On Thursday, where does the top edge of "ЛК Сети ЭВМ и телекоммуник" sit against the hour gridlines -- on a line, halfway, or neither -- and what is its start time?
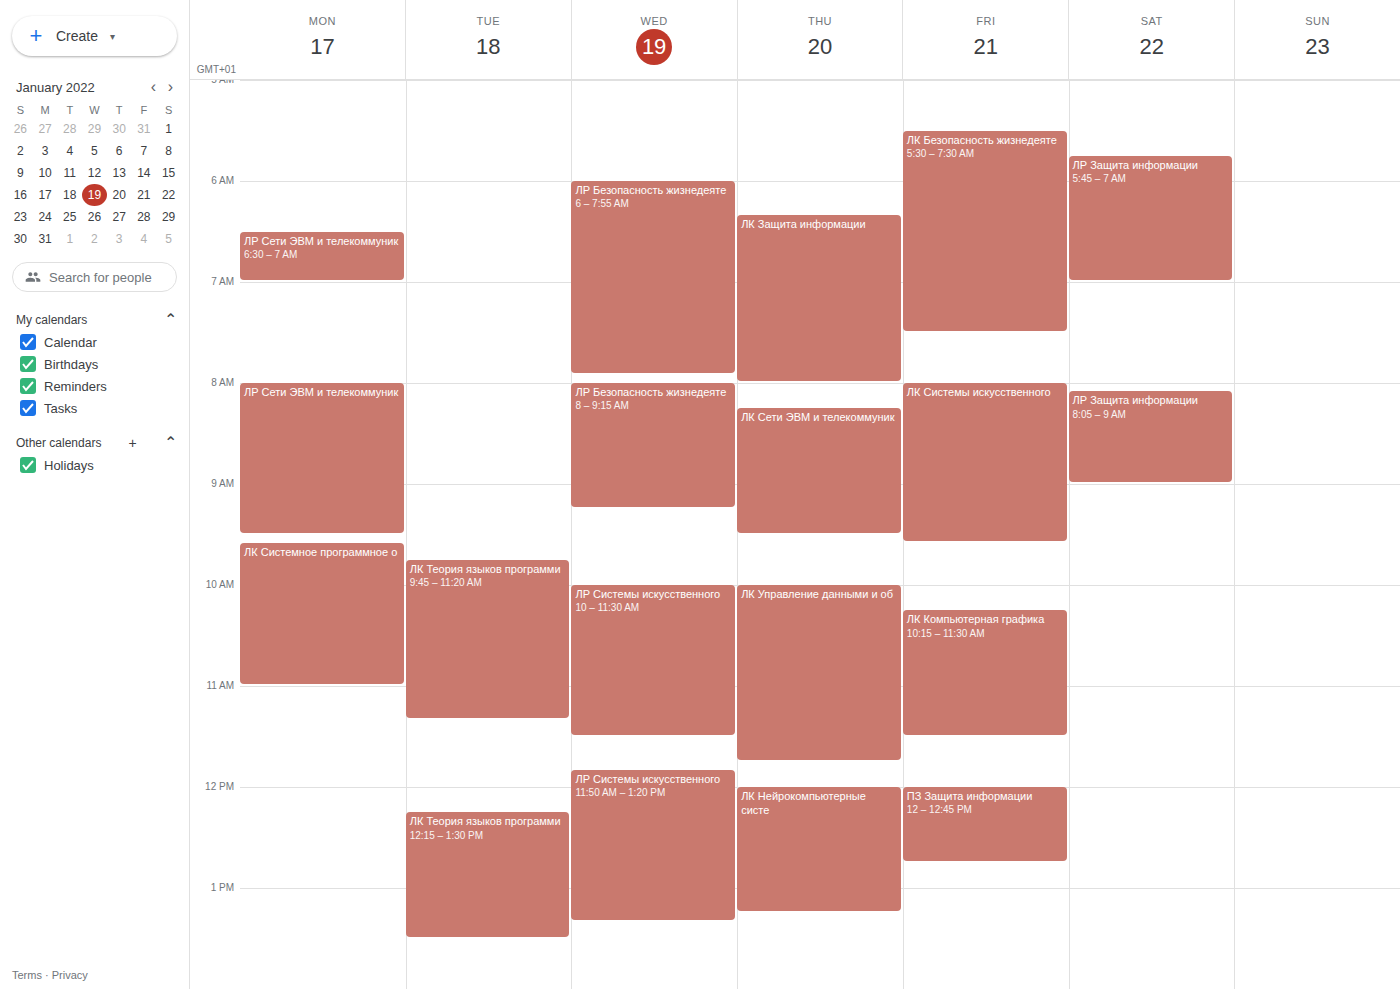
8:15 AM -- neither: a quarter of the way from the 8 AM line to the 9 AM line.